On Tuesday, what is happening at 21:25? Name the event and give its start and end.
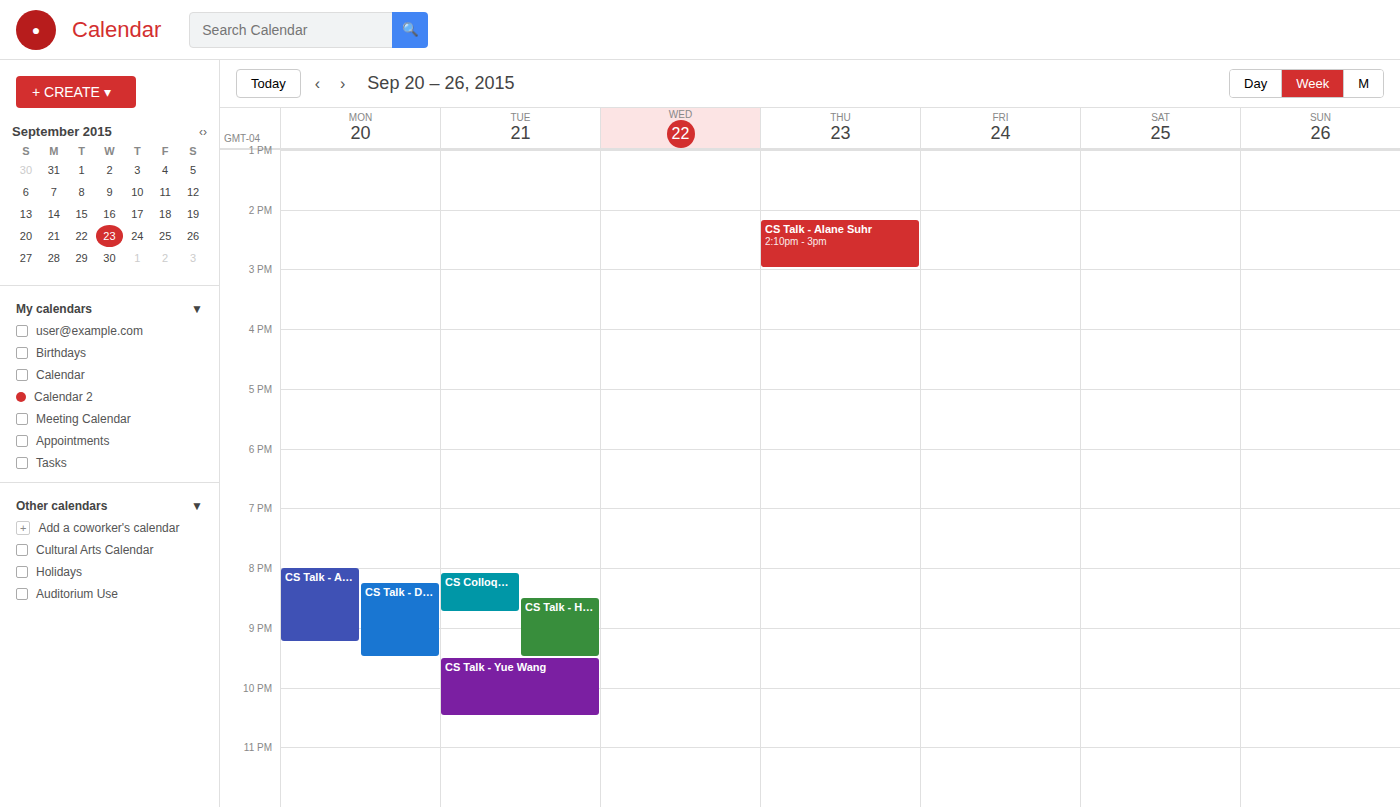
"CS Talk - Hao Peng", 20:30 to 21:30